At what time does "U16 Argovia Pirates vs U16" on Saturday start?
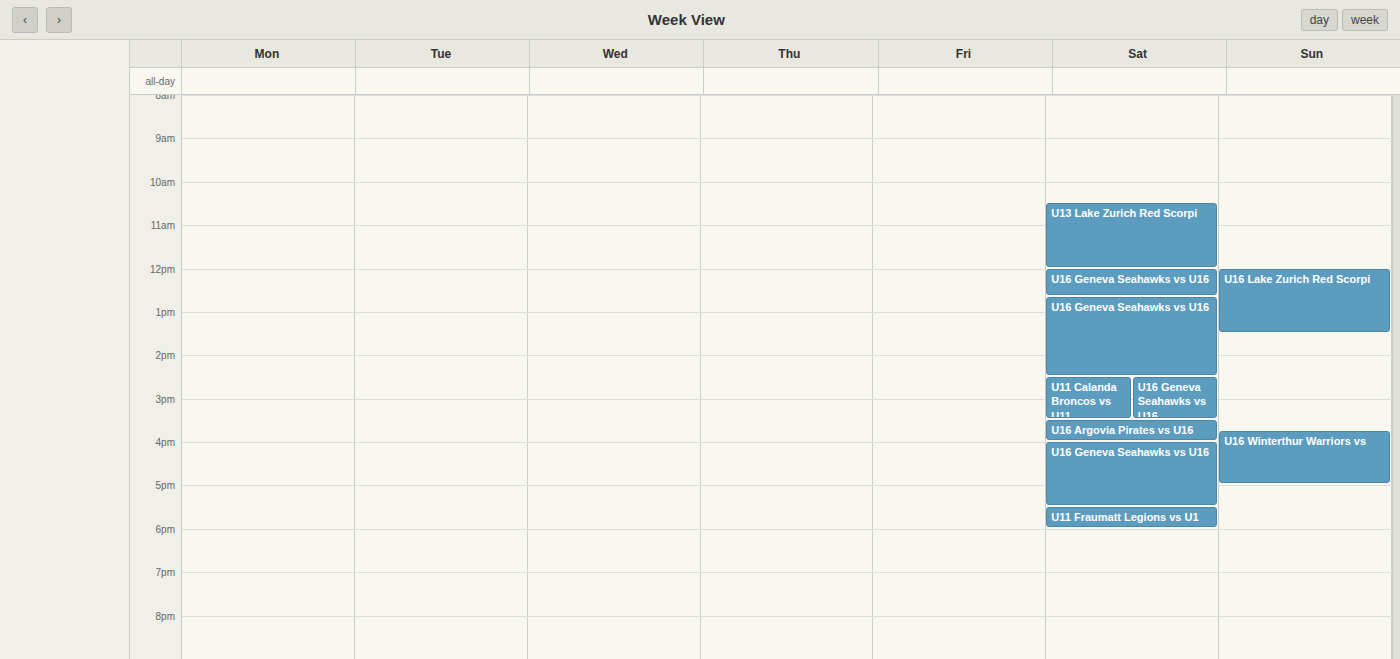
3:30 PM